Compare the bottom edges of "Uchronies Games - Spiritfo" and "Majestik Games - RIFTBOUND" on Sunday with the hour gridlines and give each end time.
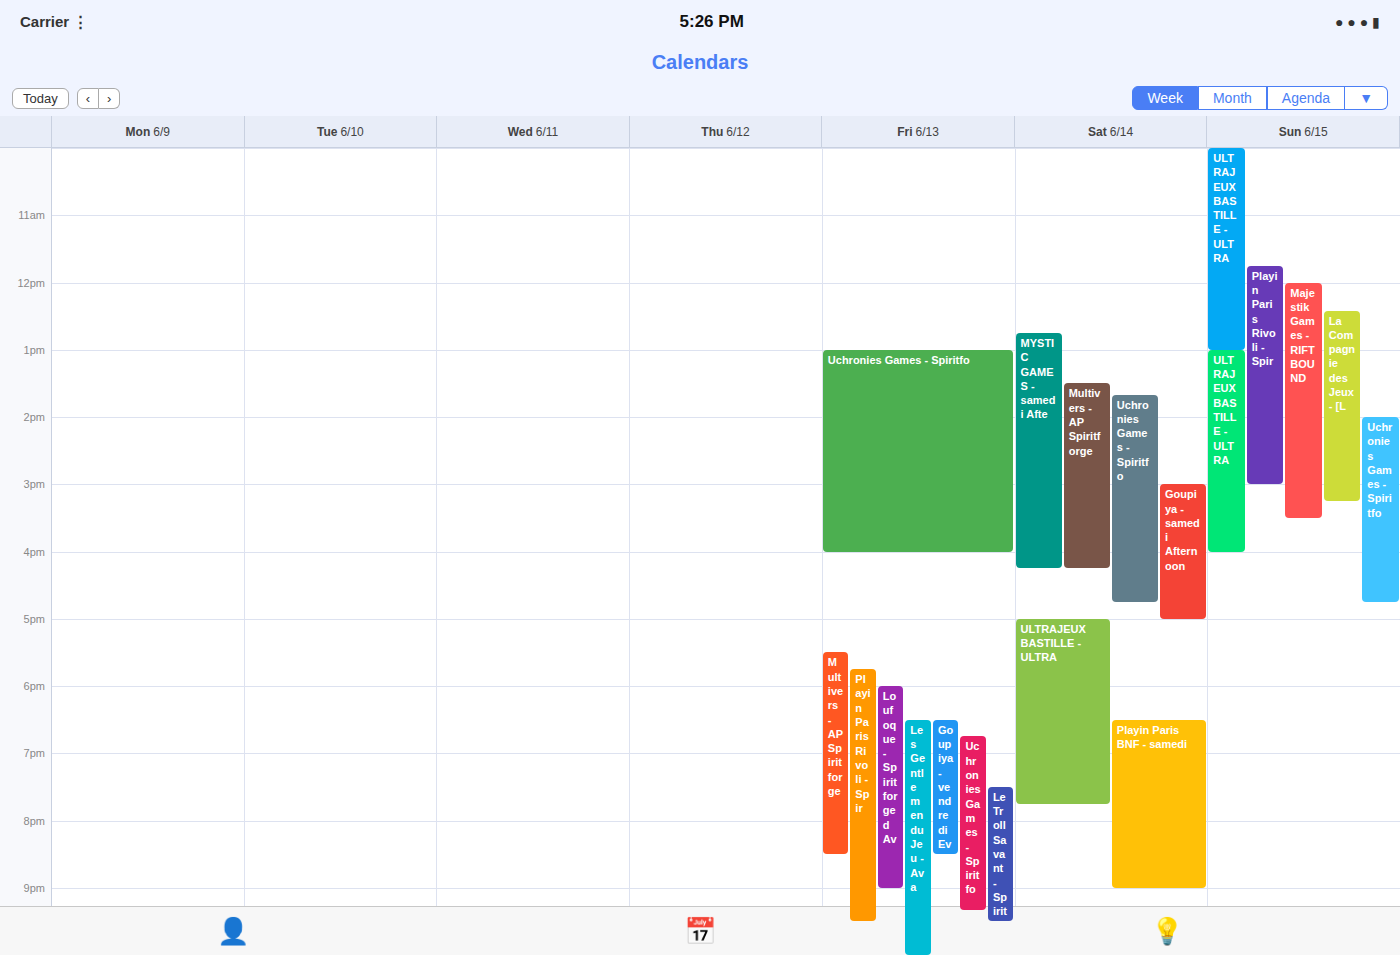
"Uchronies Games - Spiritfo": 4:45 PM, neither: three quarters of the way from the 4 PM line to the 5 PM line. "Majestik Games - RIFTBOUND": 3:30 PM, halfway between the 3 PM and 4 PM lines.